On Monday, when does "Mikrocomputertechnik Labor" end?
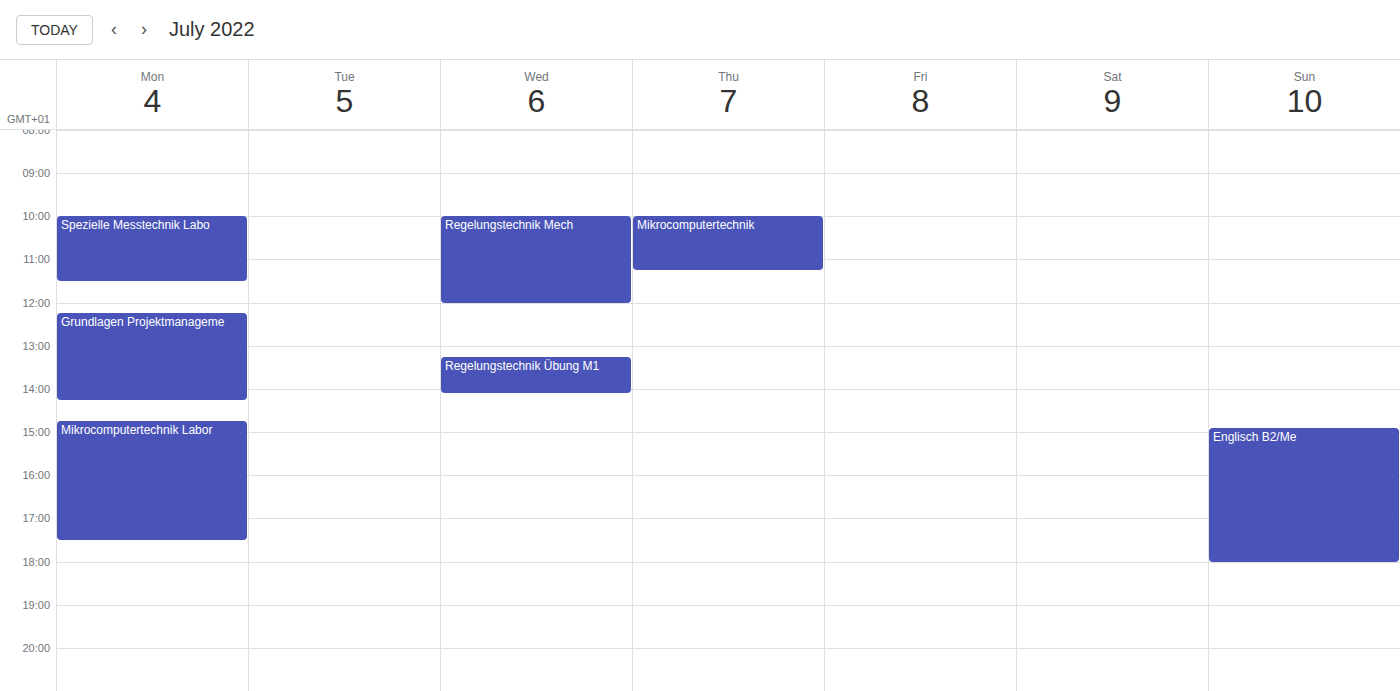
5:30 PM